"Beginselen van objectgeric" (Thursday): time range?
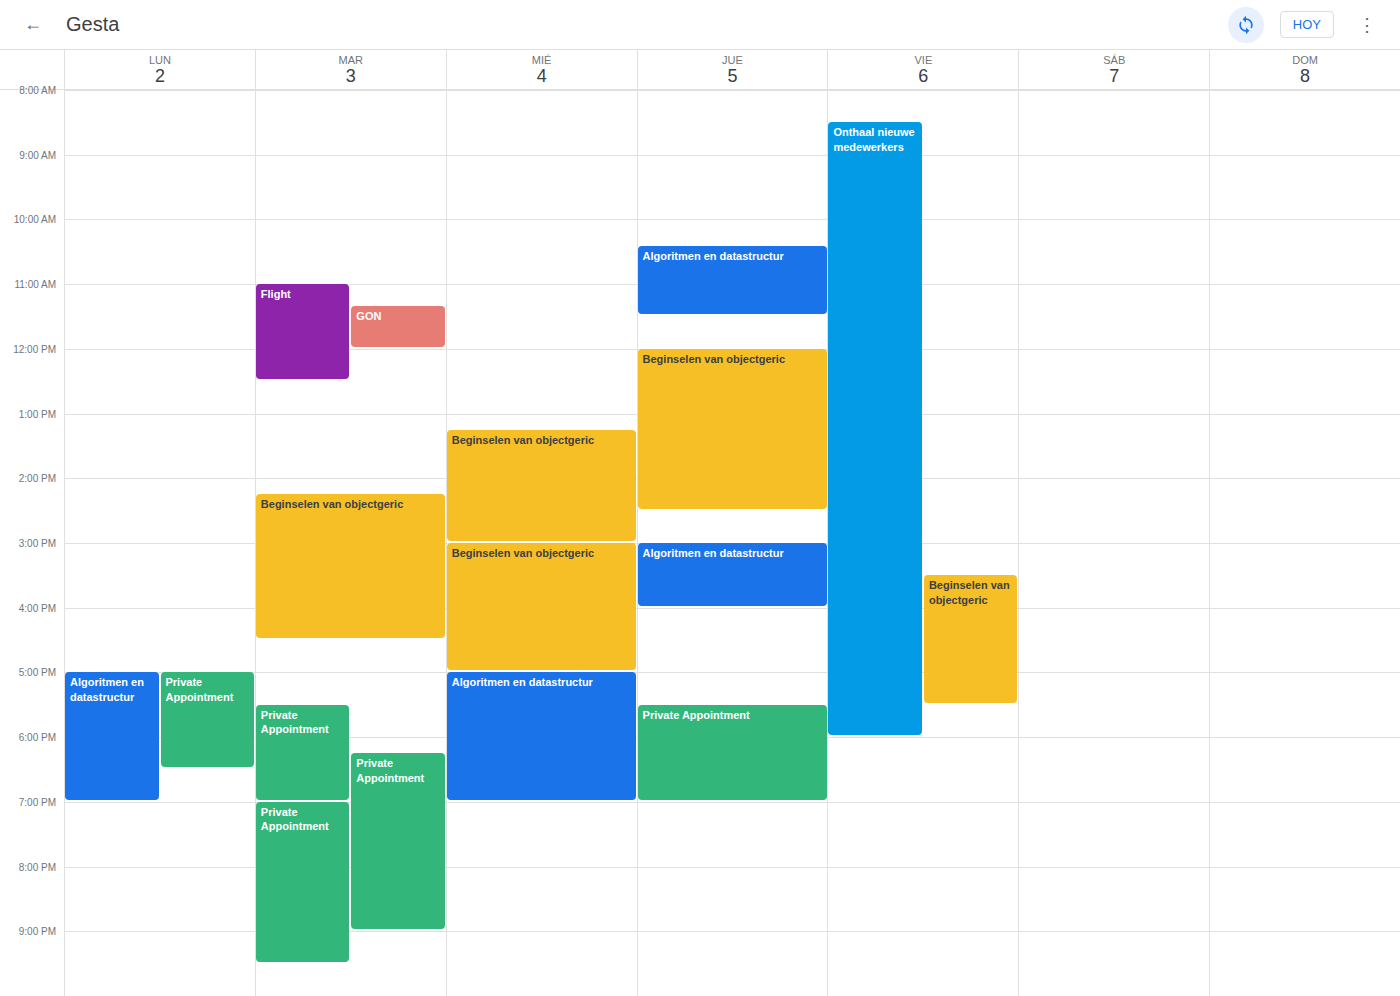
12:00 to 14:30